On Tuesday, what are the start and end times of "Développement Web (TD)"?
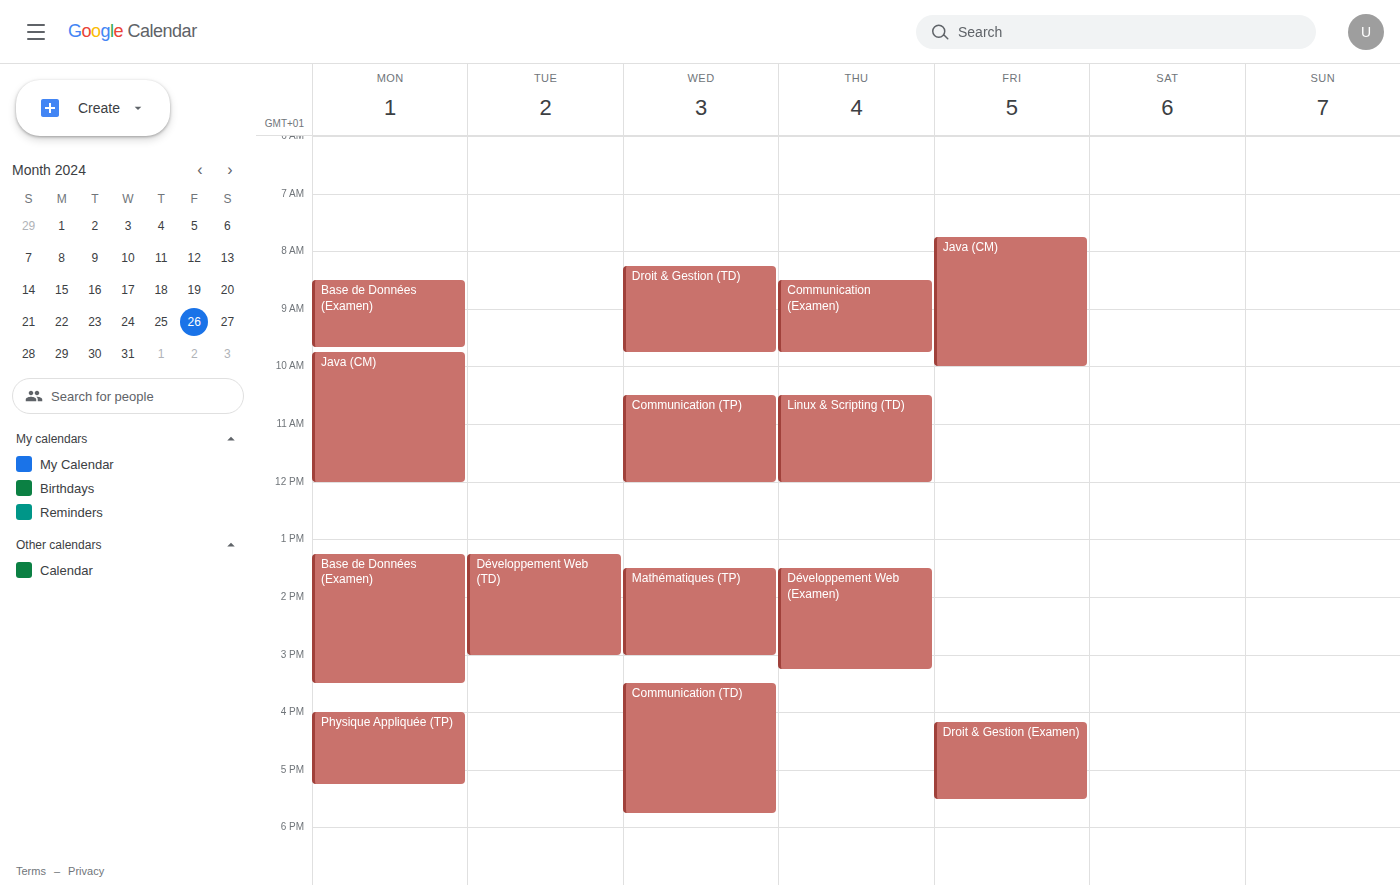
1:15 PM to 3:00 PM